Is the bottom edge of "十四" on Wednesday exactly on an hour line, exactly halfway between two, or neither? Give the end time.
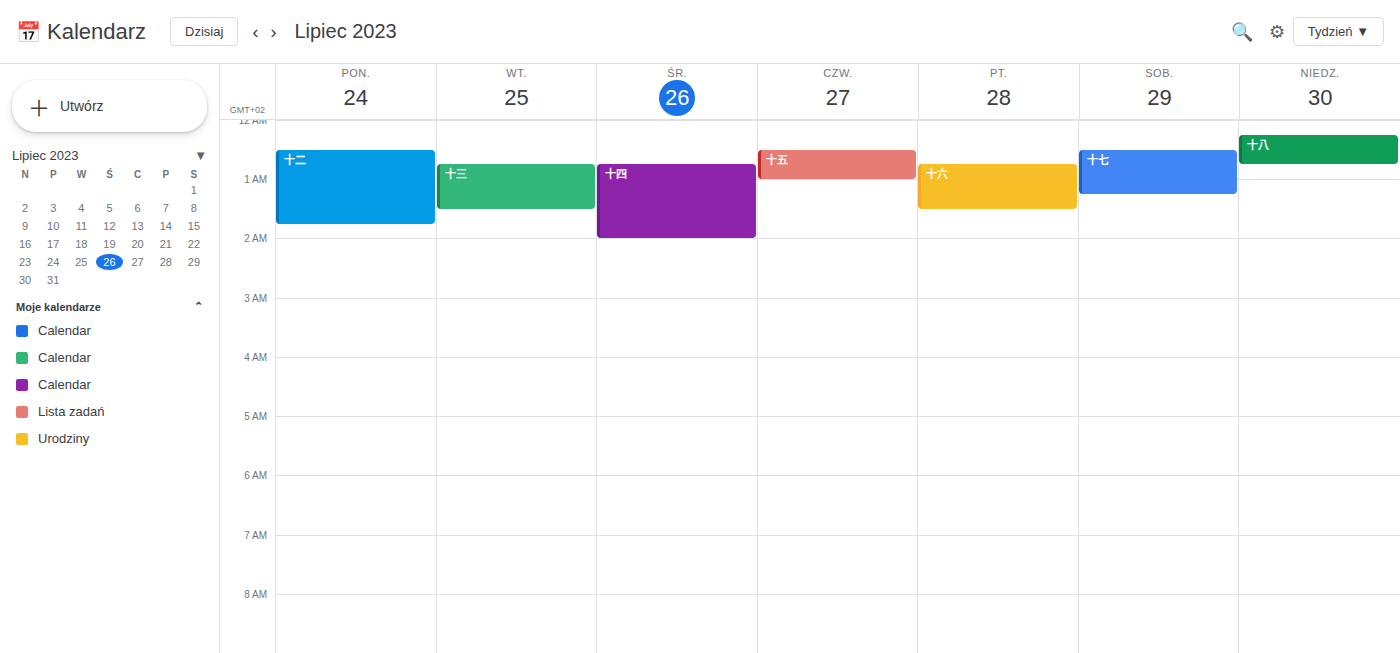
2:00 AM -- exactly on the 2 AM line.